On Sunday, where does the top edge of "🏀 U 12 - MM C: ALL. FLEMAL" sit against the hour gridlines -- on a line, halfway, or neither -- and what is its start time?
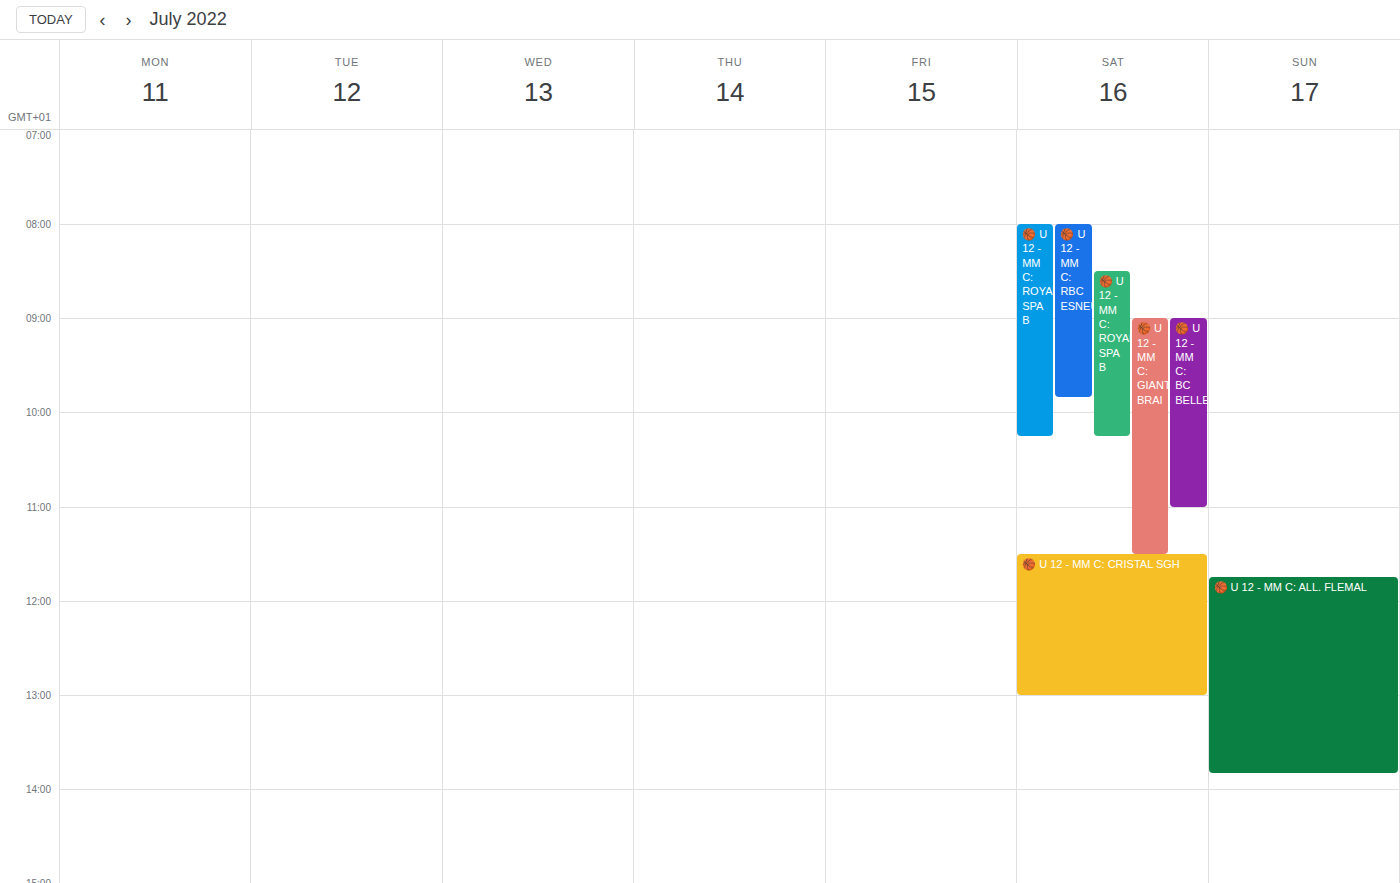
11:45 AM -- neither: three quarters of the way from the 11 AM line to the 12 PM line.